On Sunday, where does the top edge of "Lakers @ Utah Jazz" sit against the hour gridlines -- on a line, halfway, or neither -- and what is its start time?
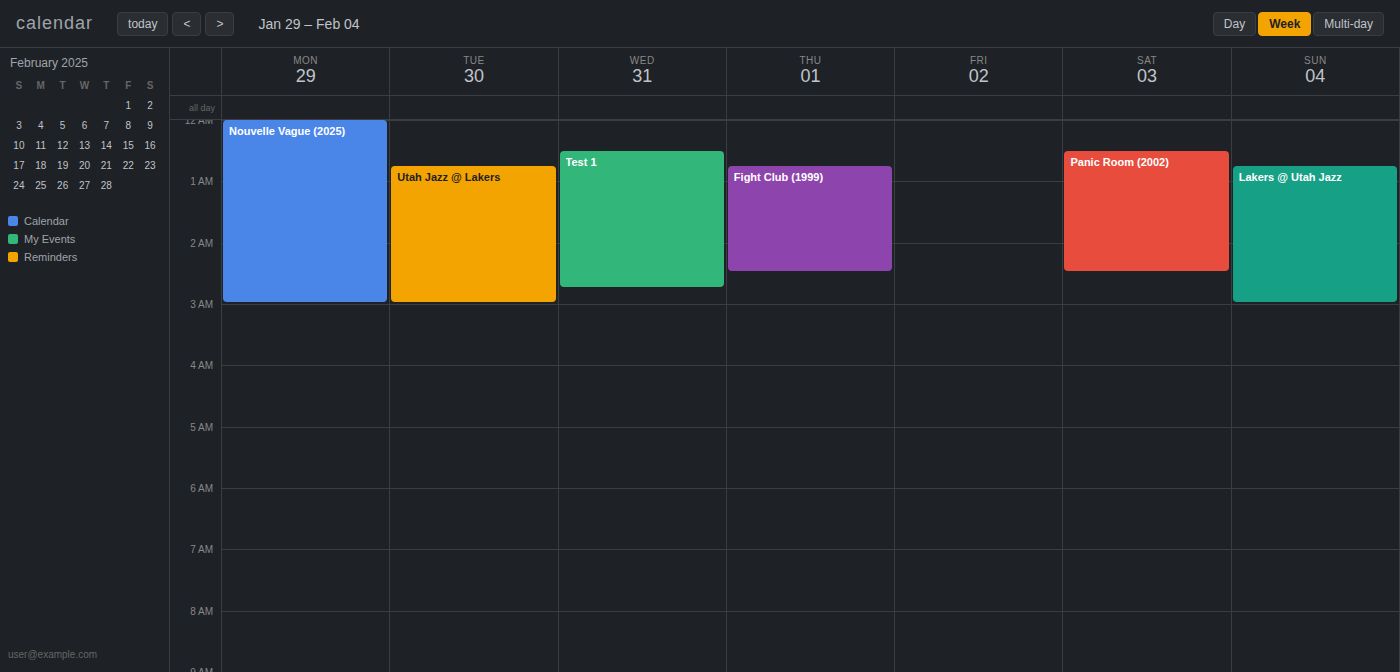
12:45 AM -- neither: three quarters of the way from the 12 AM line to the 1 AM line.